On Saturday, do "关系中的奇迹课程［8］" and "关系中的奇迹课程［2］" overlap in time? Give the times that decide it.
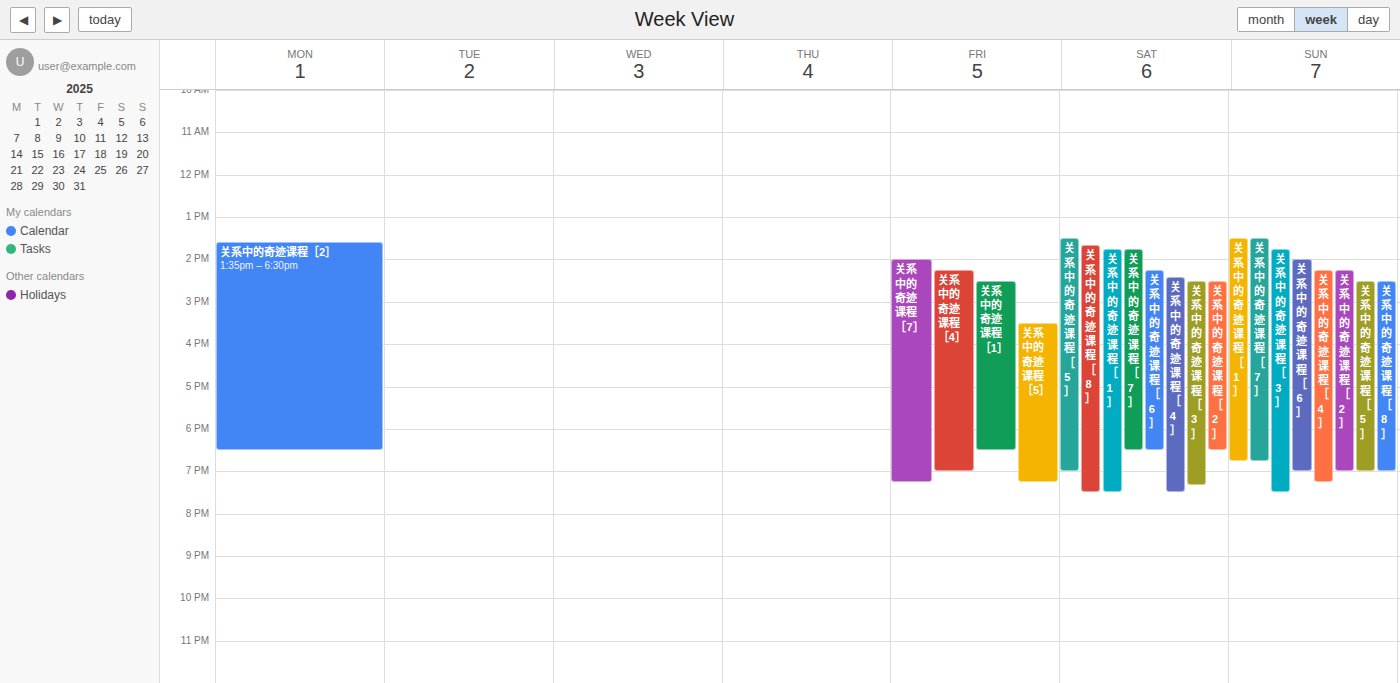
"关系中的奇迹课程［2］" runs 2:30 PM to 6:30 PM, inside "关系中的奇迹课程［8］" -- they overlap.